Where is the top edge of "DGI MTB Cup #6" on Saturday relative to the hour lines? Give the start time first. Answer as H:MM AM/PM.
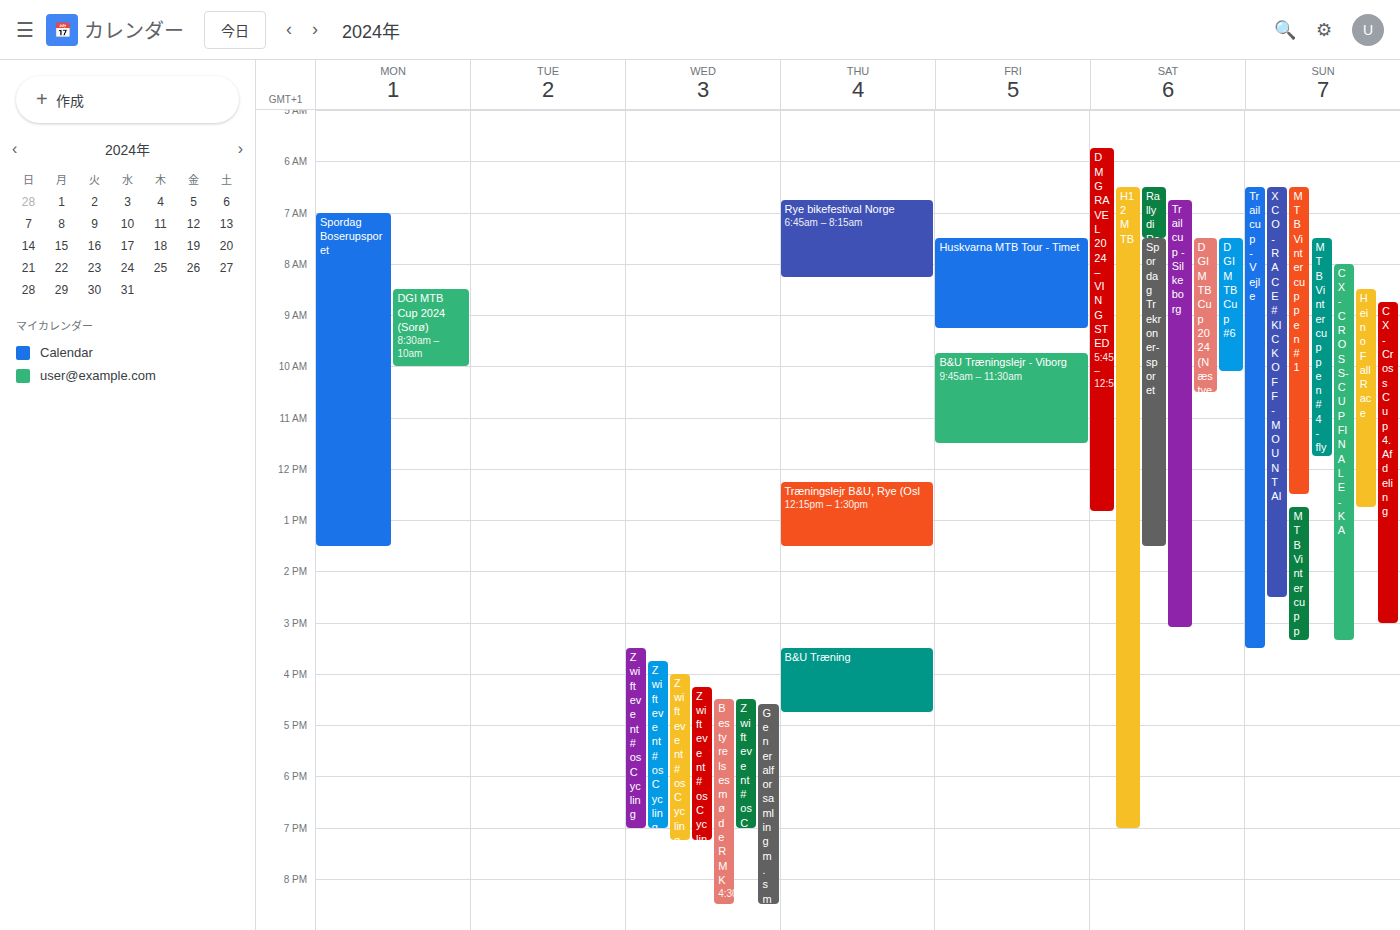
7:30 AM -- halfway between the 7 AM and 8 AM lines.